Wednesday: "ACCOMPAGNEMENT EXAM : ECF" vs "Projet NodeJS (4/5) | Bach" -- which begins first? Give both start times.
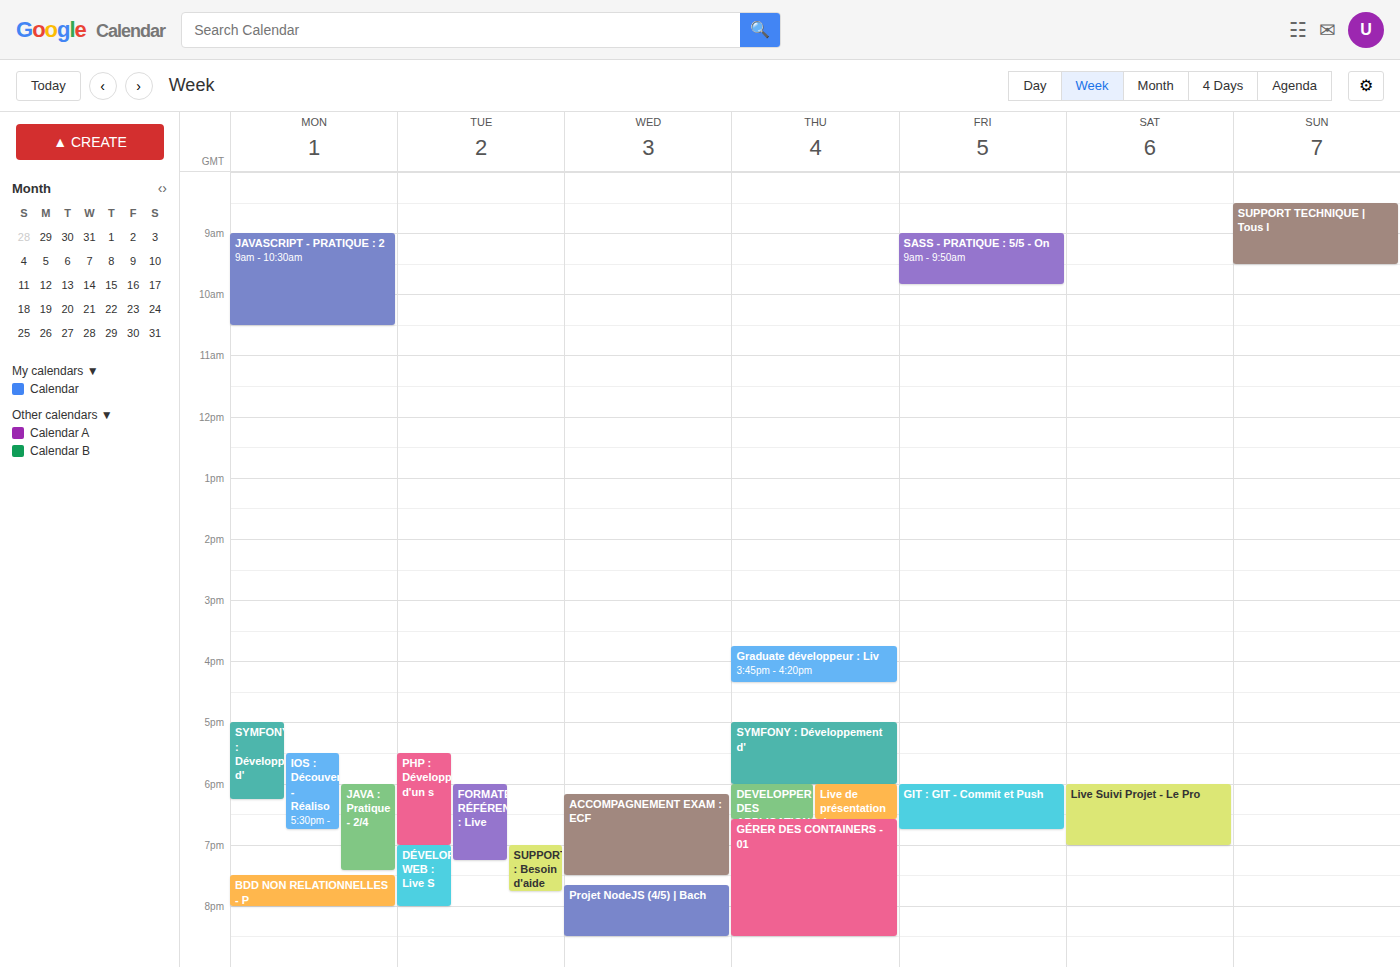
"ACCOMPAGNEMENT EXAM : ECF" 6:10 PM; "Projet NodeJS (4/5) | Bach" 7:40 PM.